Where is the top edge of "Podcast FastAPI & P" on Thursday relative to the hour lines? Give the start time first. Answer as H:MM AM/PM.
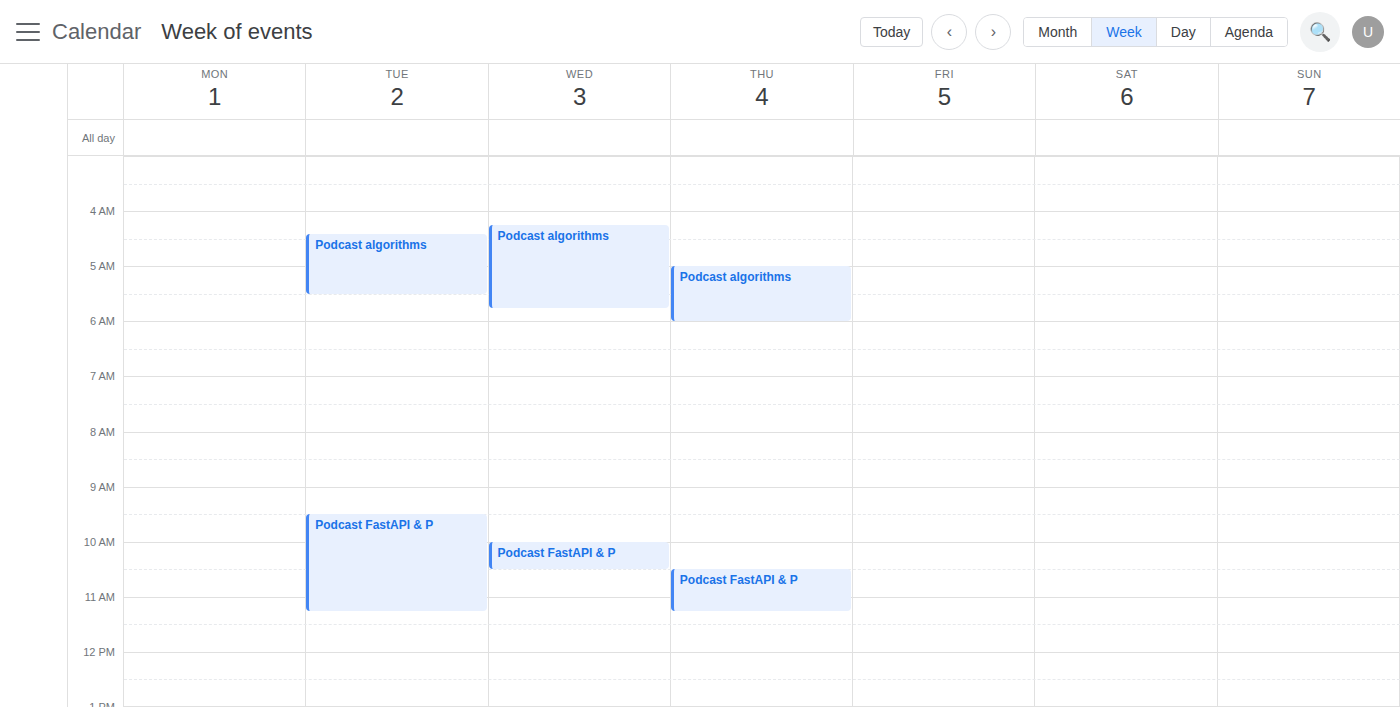
10:30 AM -- halfway between the 10 AM and 11 AM lines.